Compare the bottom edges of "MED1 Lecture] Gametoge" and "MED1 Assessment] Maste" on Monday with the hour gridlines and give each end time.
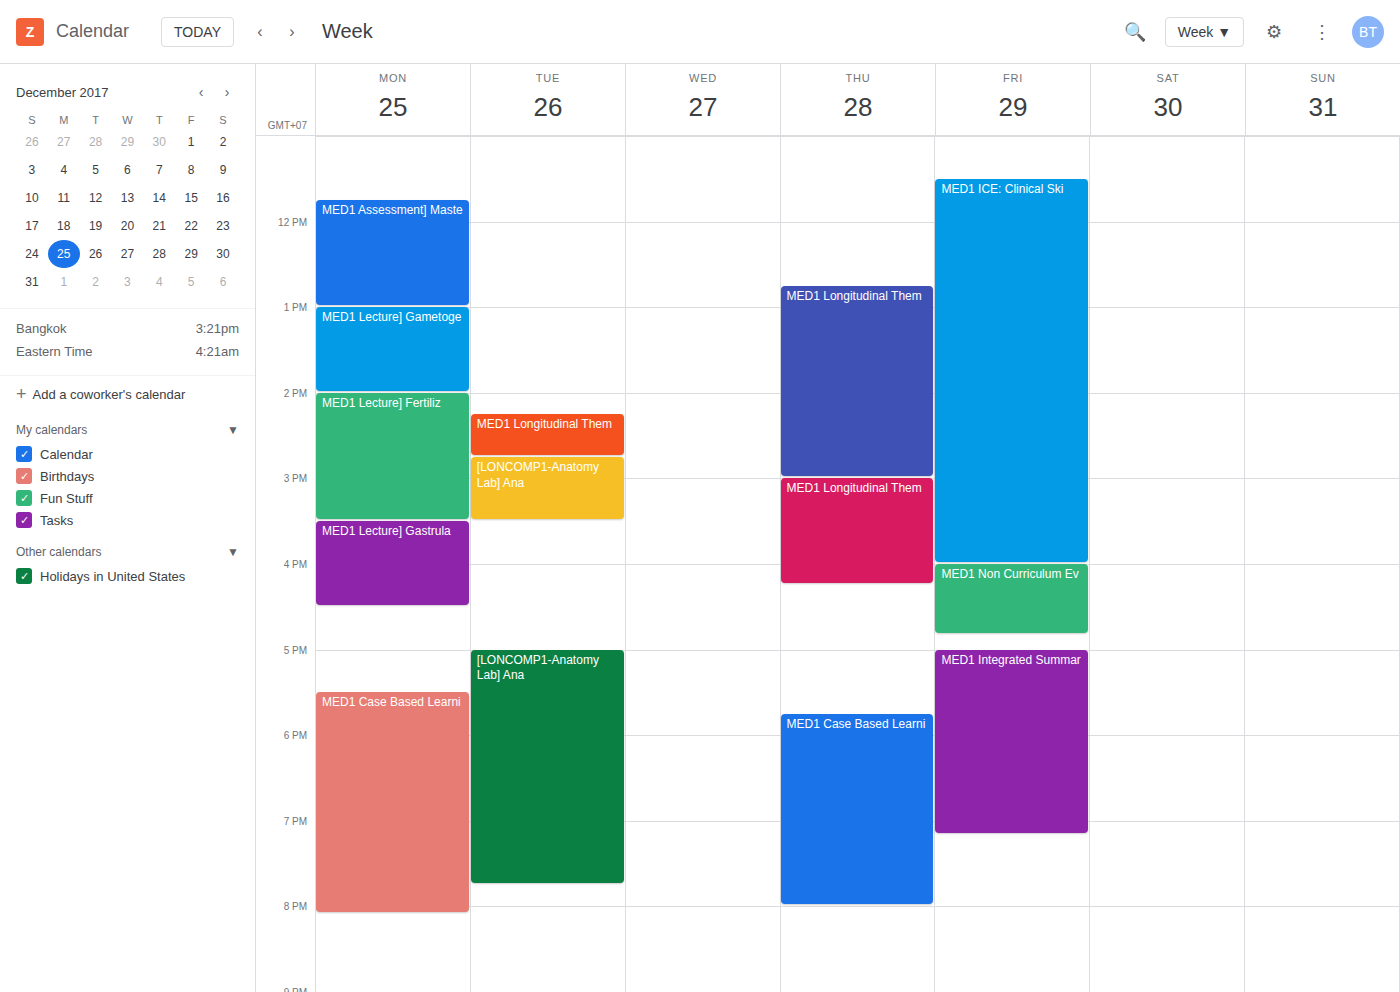
"MED1 Lecture] Gametoge": 2:00 PM, exactly on the 2 PM line. "MED1 Assessment] Maste": 1:00 PM, exactly on the 1 PM line.